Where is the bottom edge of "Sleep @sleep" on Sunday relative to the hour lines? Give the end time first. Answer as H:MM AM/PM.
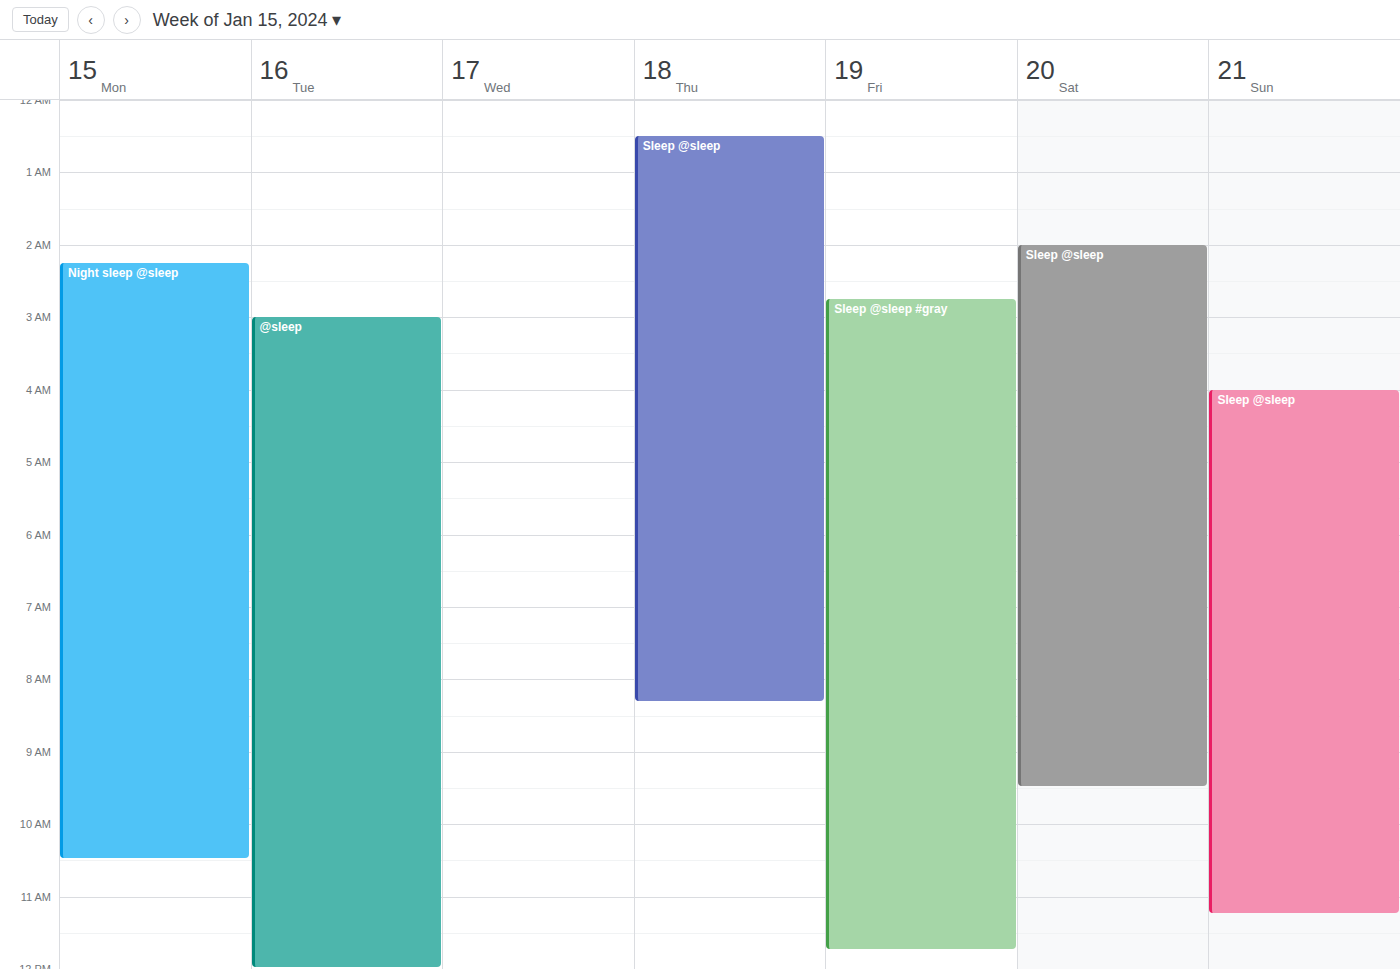
11:15 AM -- neither: a quarter of the way from the 11 AM line to the 12 PM line.